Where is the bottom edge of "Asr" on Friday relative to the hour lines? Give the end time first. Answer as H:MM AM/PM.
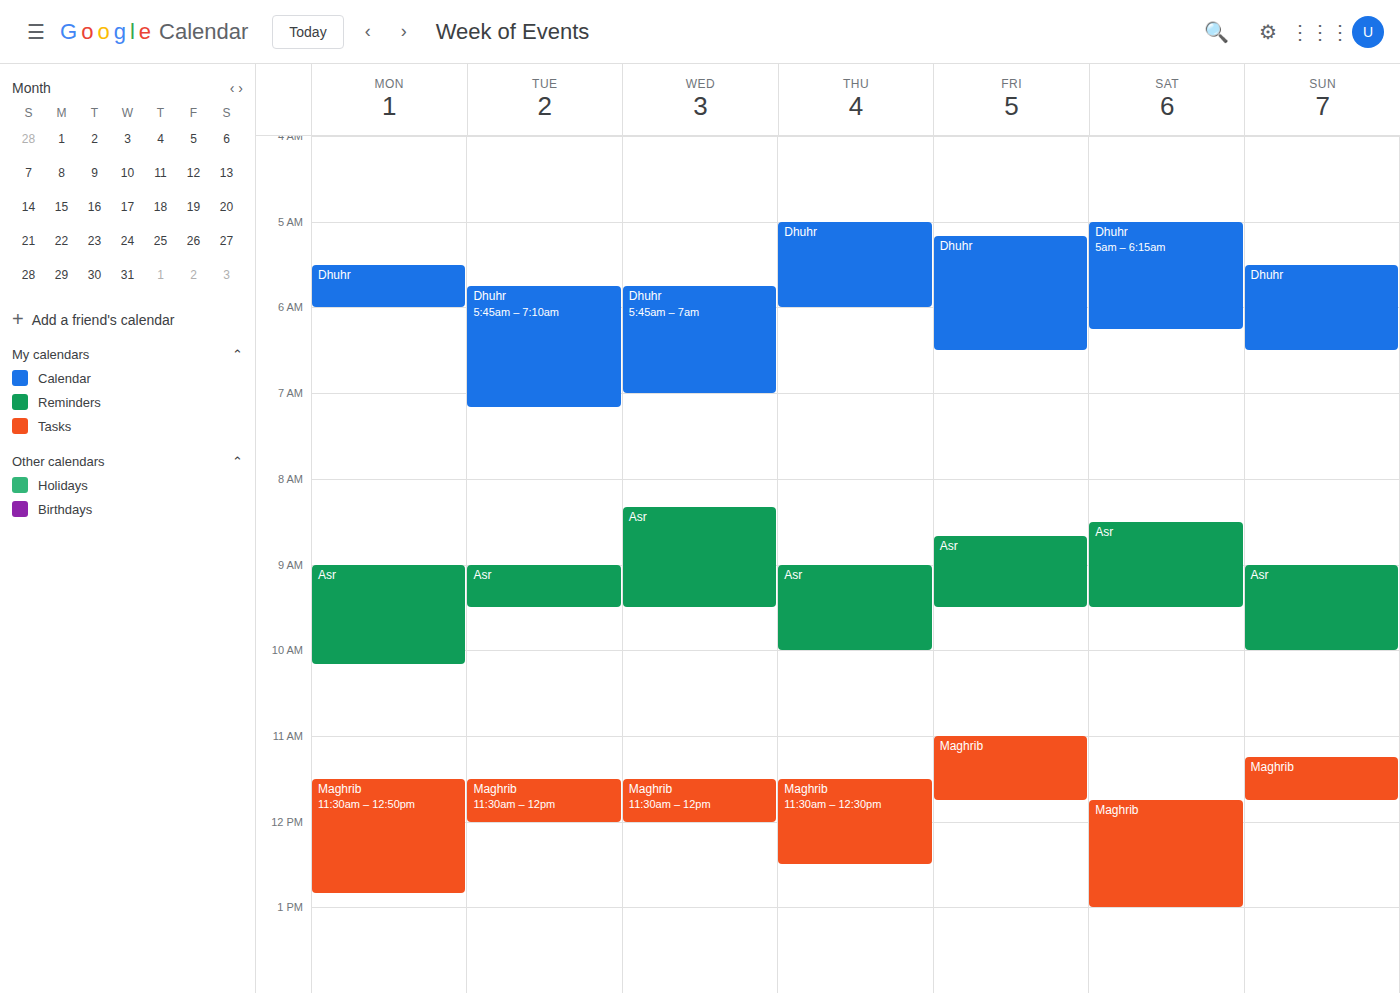
9:30 AM -- halfway between the 9 AM and 10 AM lines.